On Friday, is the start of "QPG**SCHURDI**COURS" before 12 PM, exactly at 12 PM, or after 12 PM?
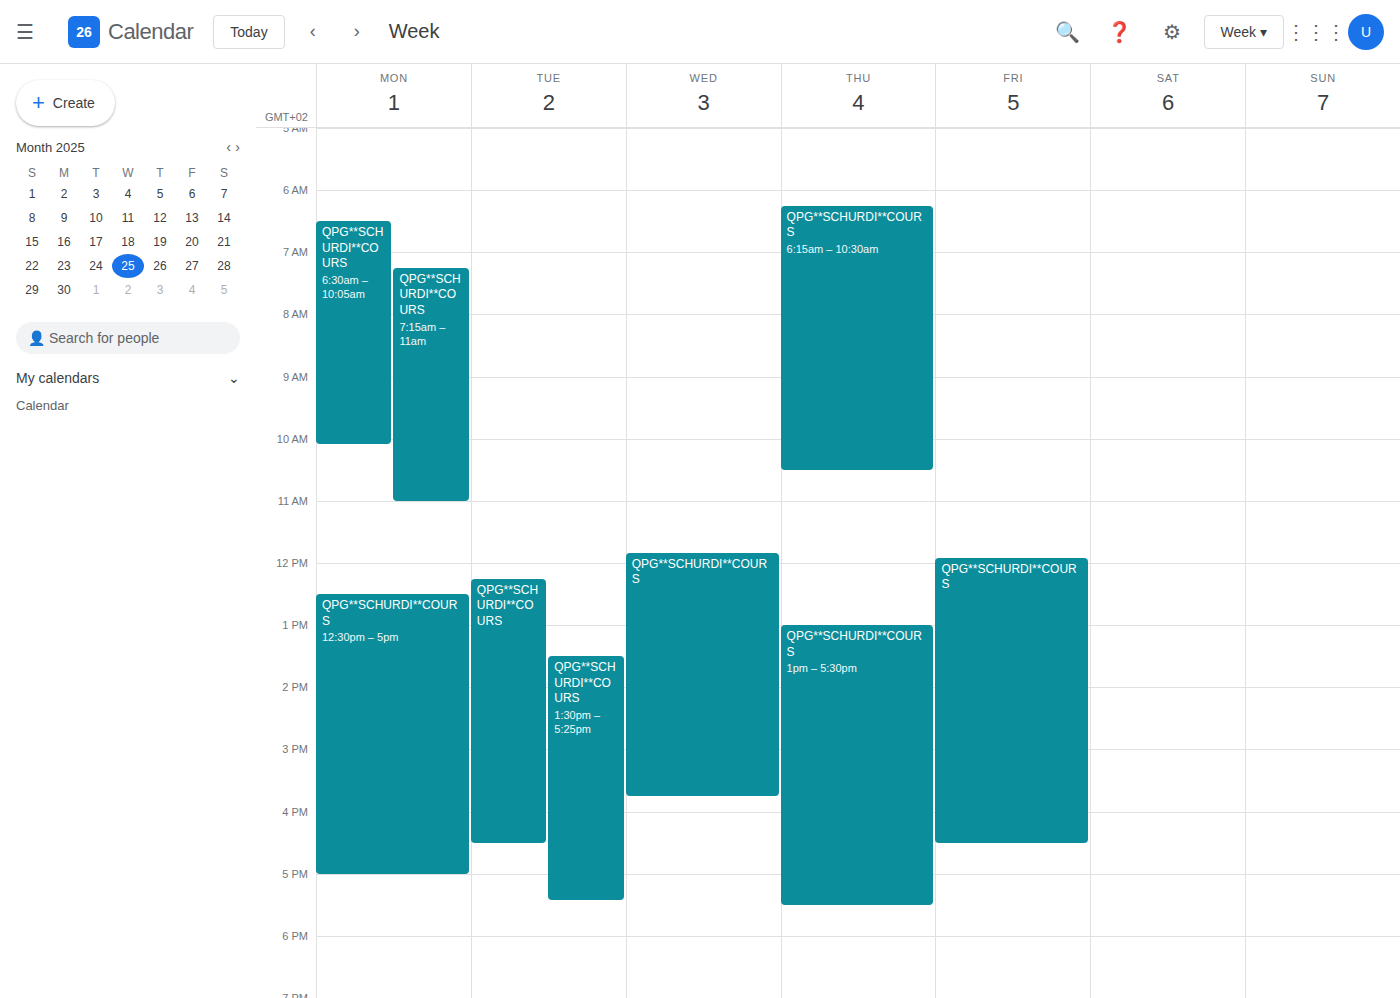
11:55 AM -- before 12 PM, 5 minutes above the 12 PM line.